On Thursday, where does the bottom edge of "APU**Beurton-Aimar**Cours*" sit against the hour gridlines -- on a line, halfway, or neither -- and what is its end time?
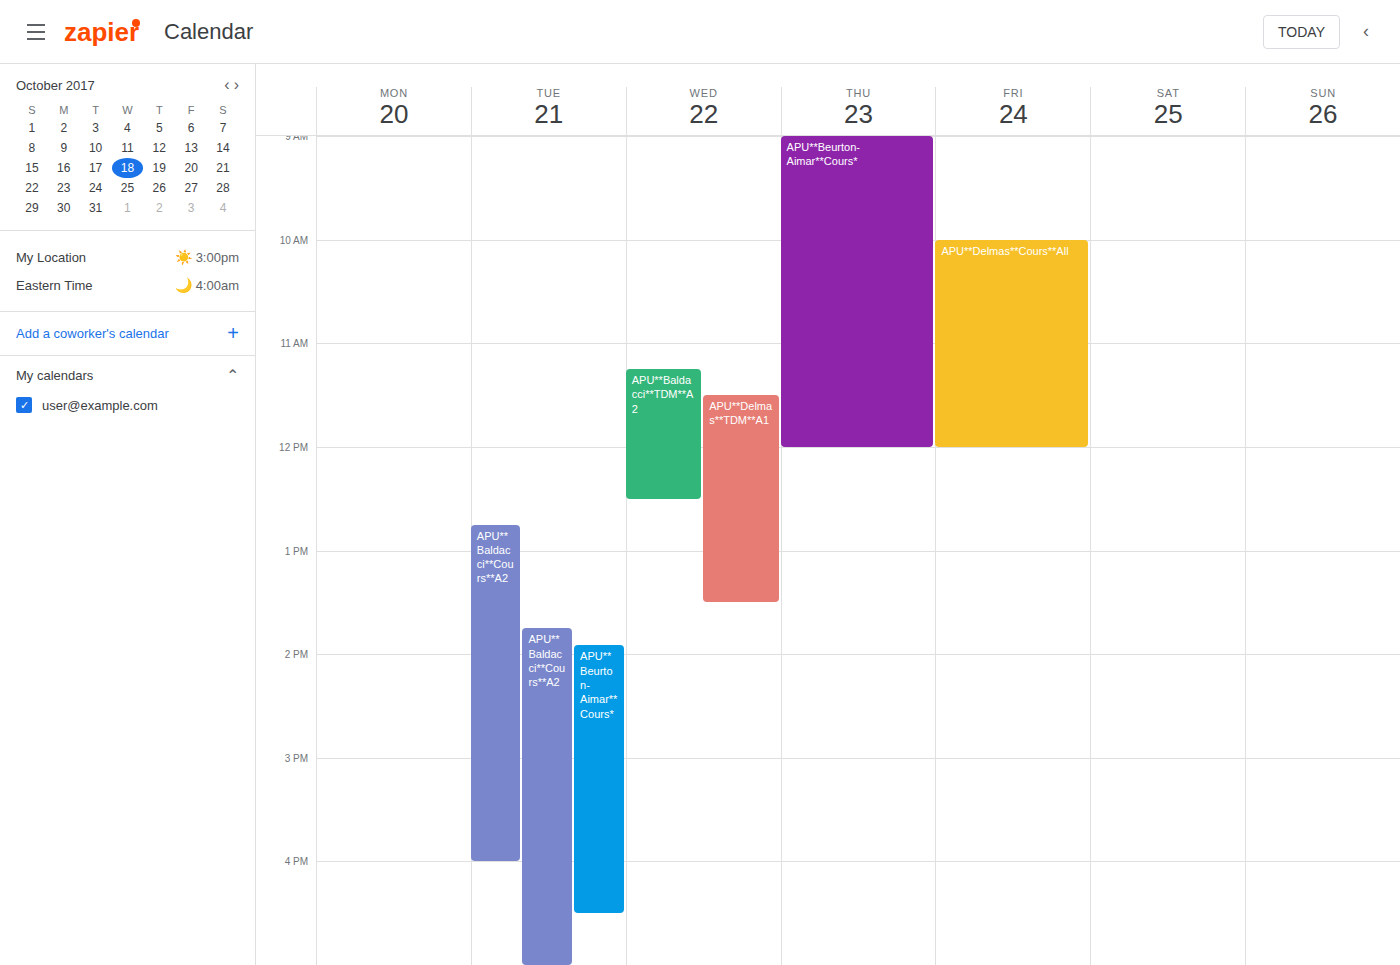
12:00 -- exactly on the 12:00 line.